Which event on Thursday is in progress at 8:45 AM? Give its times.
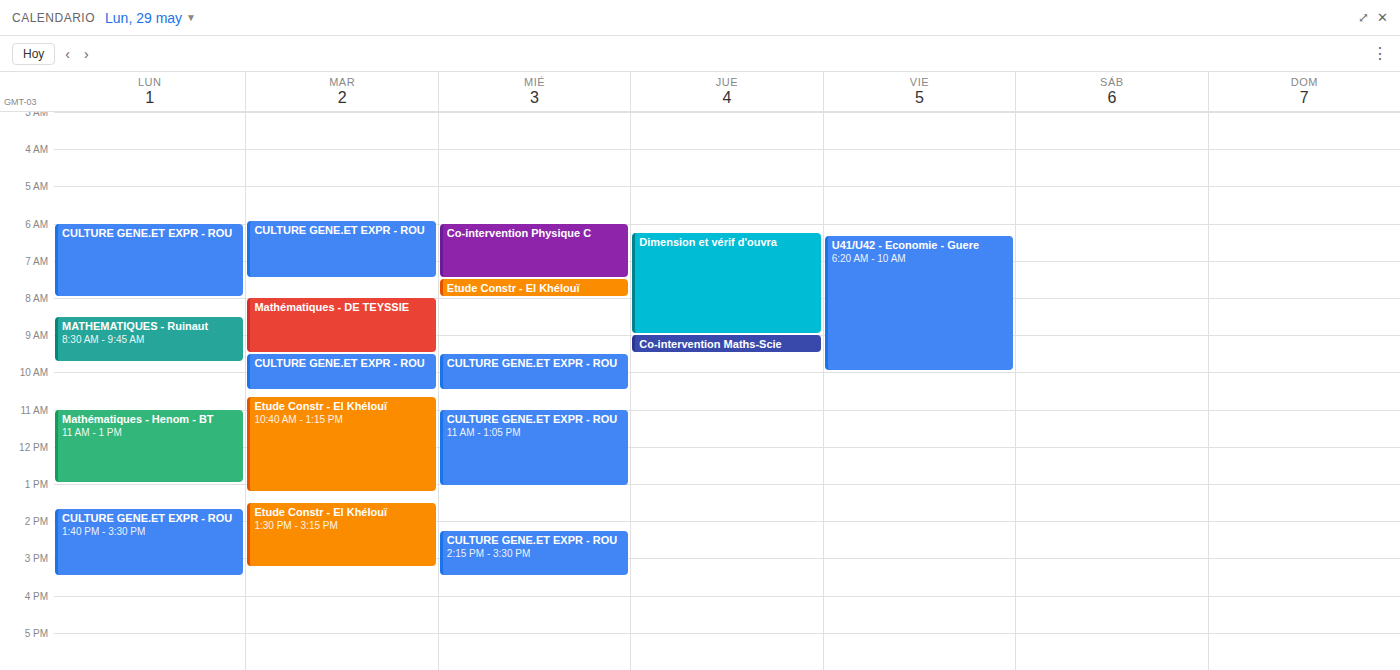
"Dimension et vérif d'ouvra", 6:15 AM to 9:00 AM